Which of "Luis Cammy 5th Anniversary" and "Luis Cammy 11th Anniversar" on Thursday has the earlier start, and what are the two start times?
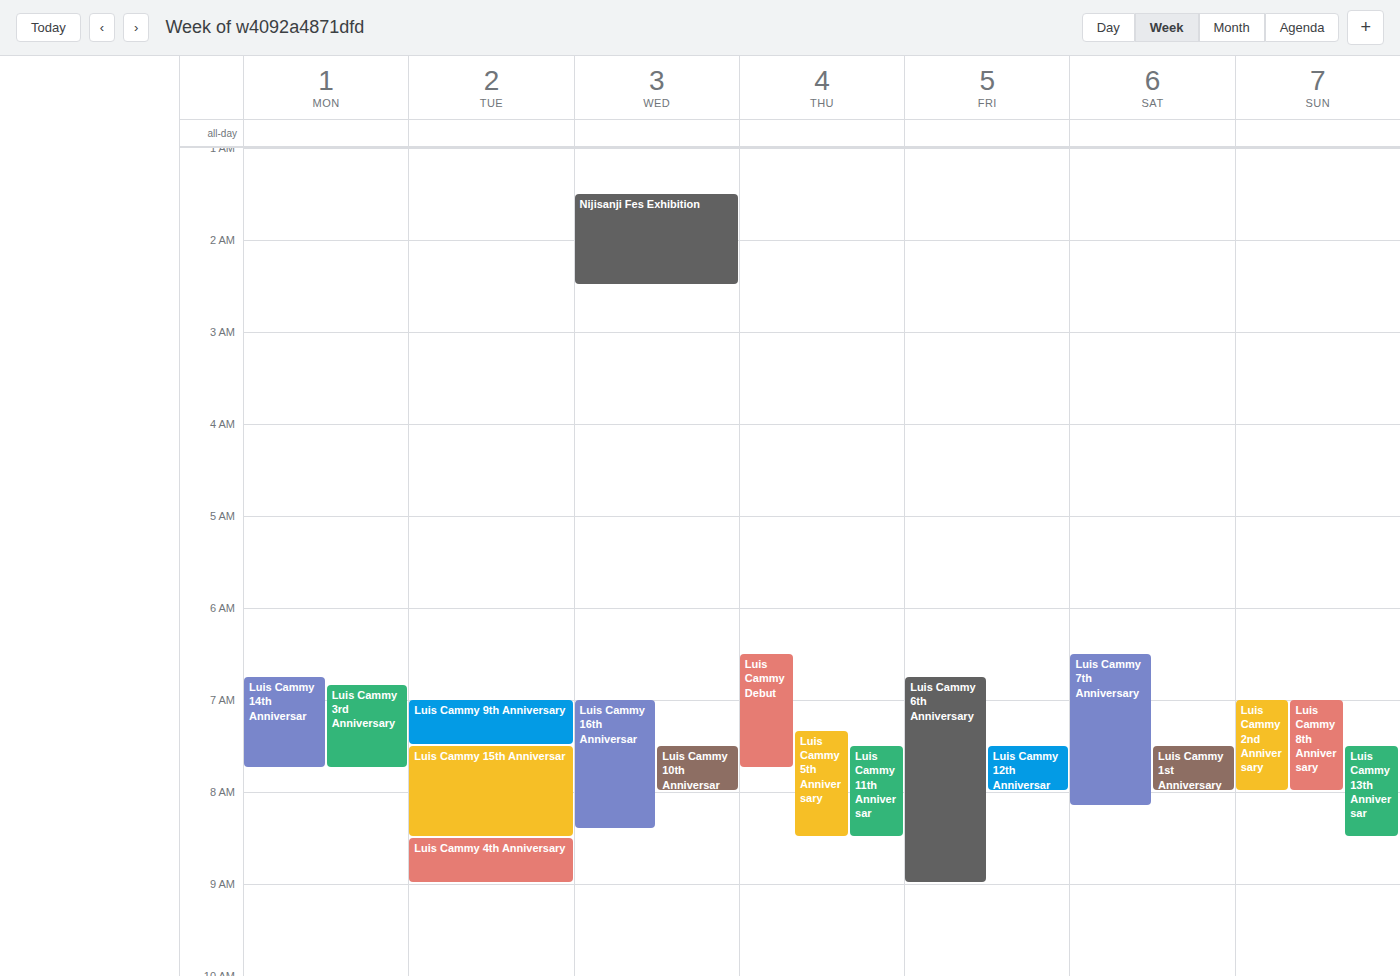
"Luis Cammy 5th Anniversary" 07:20; "Luis Cammy 11th Anniversar" 07:30.